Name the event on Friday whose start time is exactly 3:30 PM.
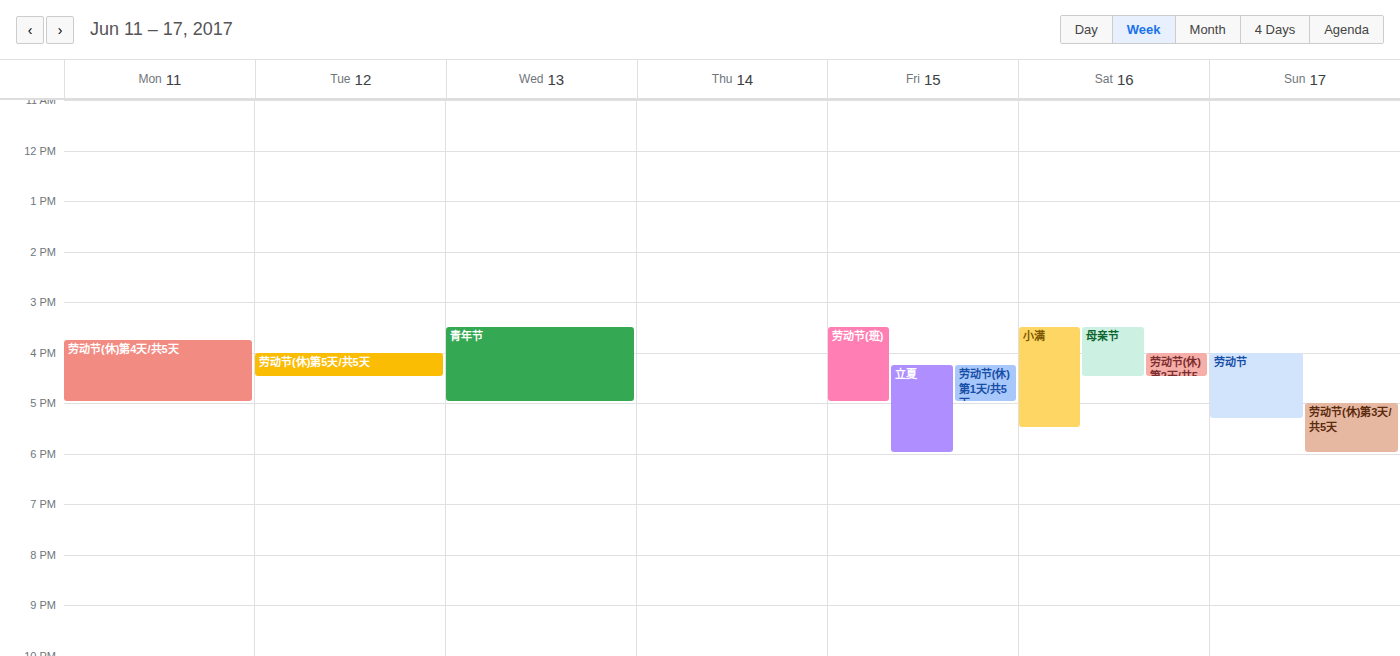
"劳动节(班)"